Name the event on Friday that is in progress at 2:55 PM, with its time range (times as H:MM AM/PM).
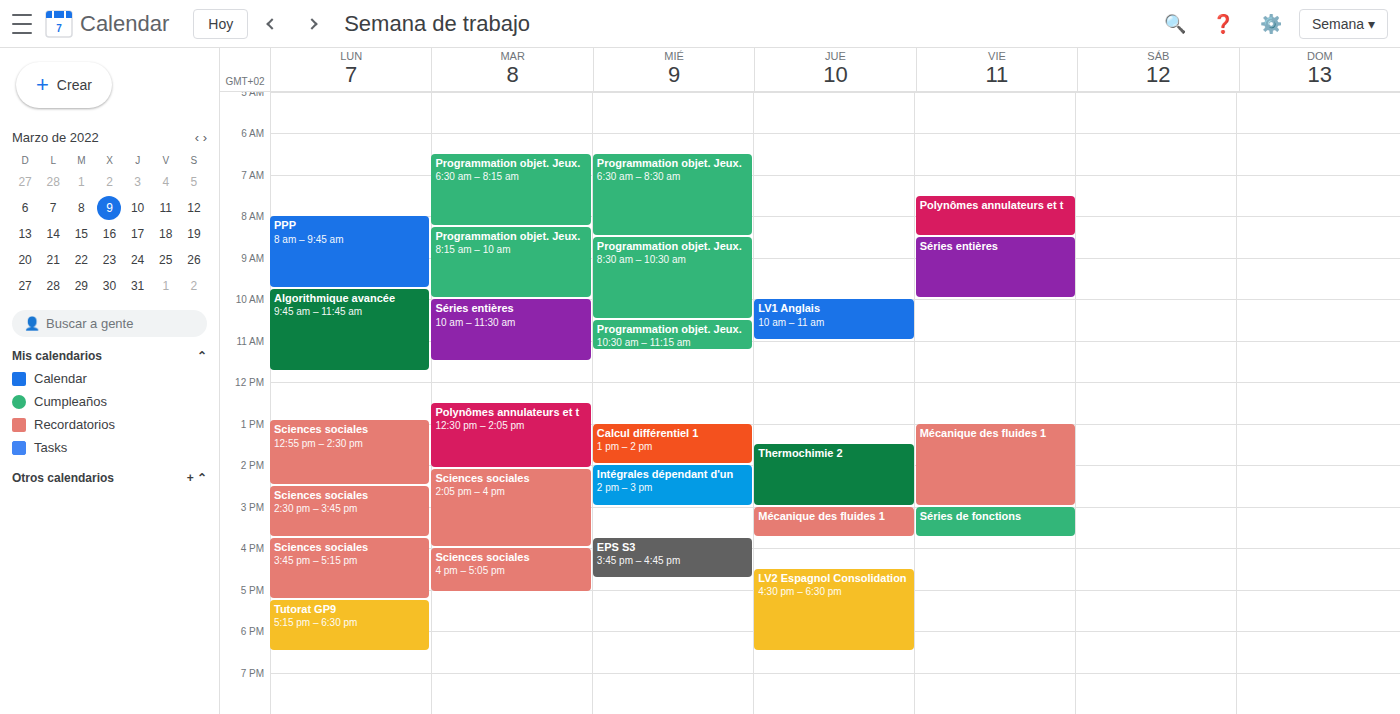
"Mécanique des fluides 1", 1:00 PM to 3:00 PM